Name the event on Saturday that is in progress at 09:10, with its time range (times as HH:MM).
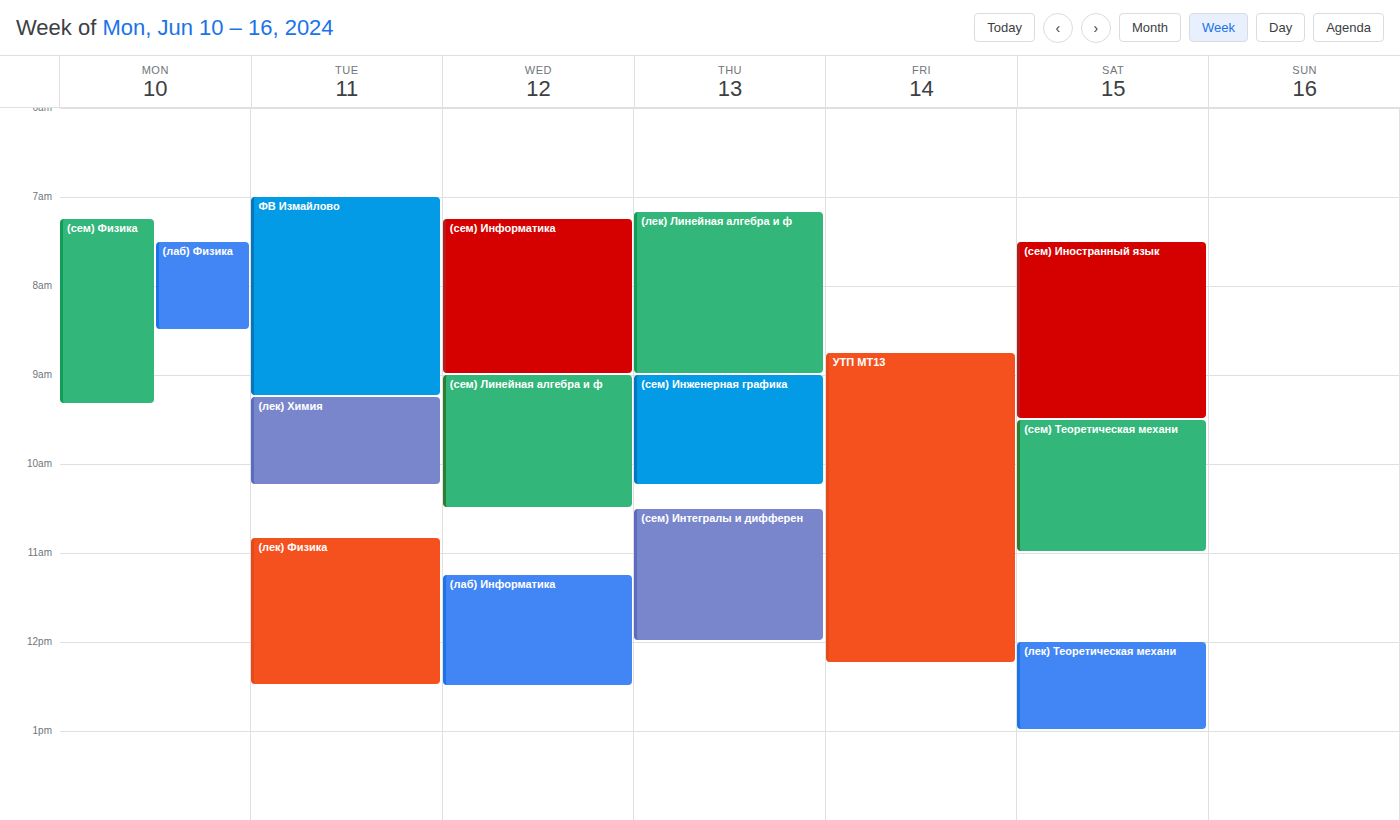
"(сем) Иностранный язык", 07:30 to 09:30